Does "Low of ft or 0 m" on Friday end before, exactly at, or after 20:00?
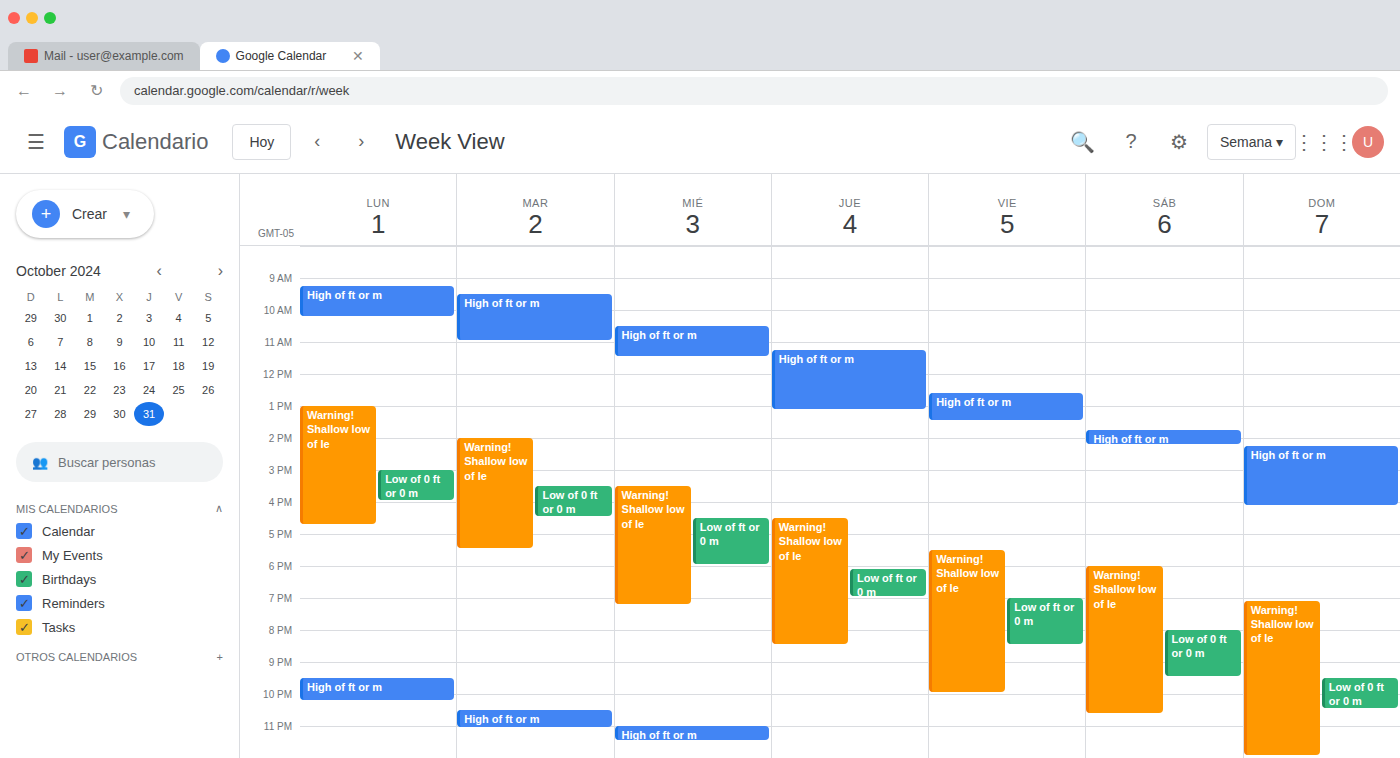
20:30 -- after 20:00, 30 minutes below the 20:00 line.